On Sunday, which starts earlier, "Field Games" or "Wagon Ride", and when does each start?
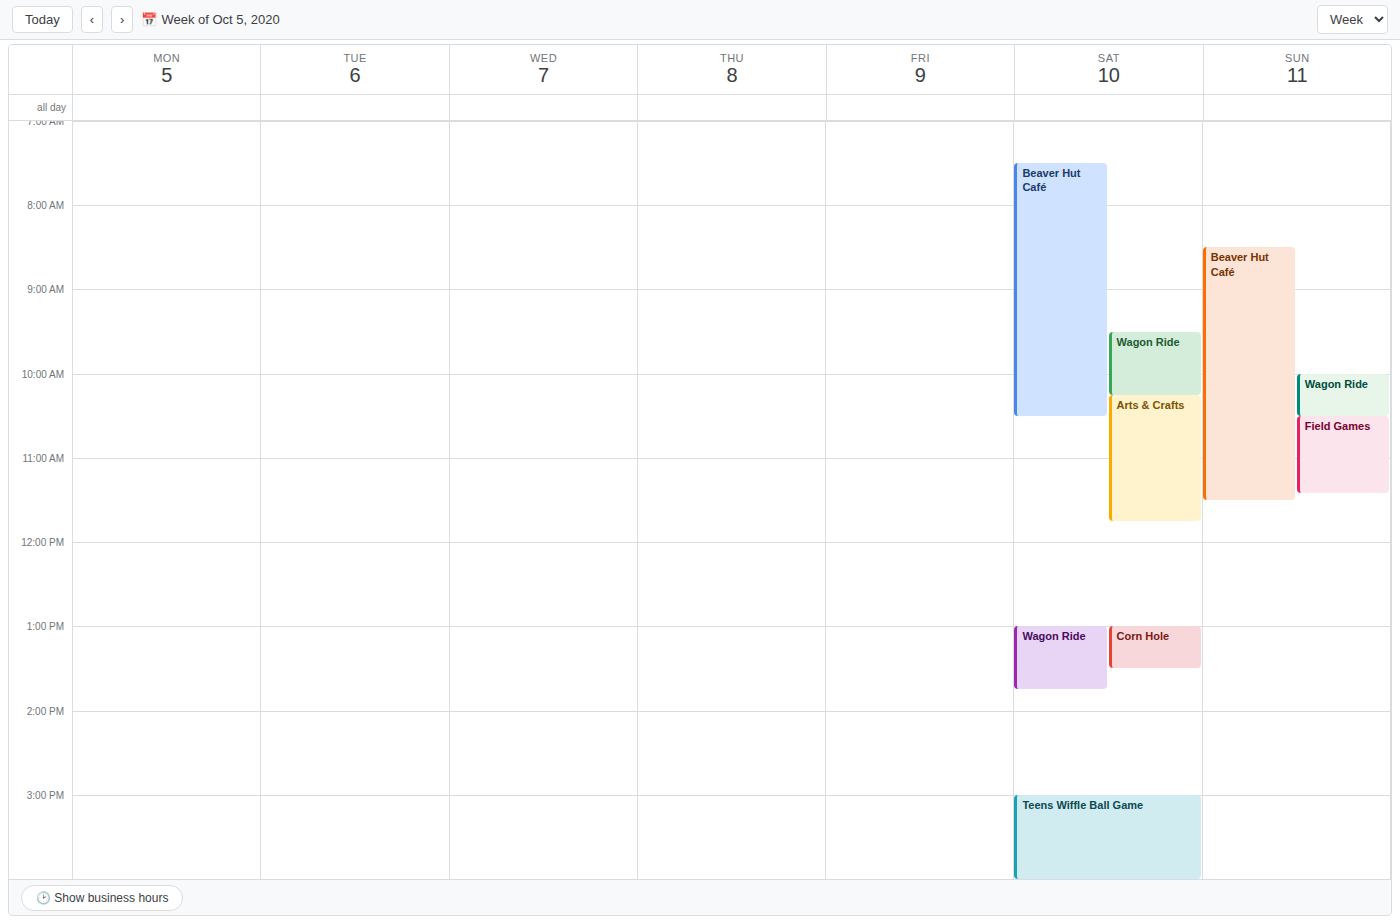
"Wagon Ride" 10:00 AM; "Field Games" 10:30 AM.